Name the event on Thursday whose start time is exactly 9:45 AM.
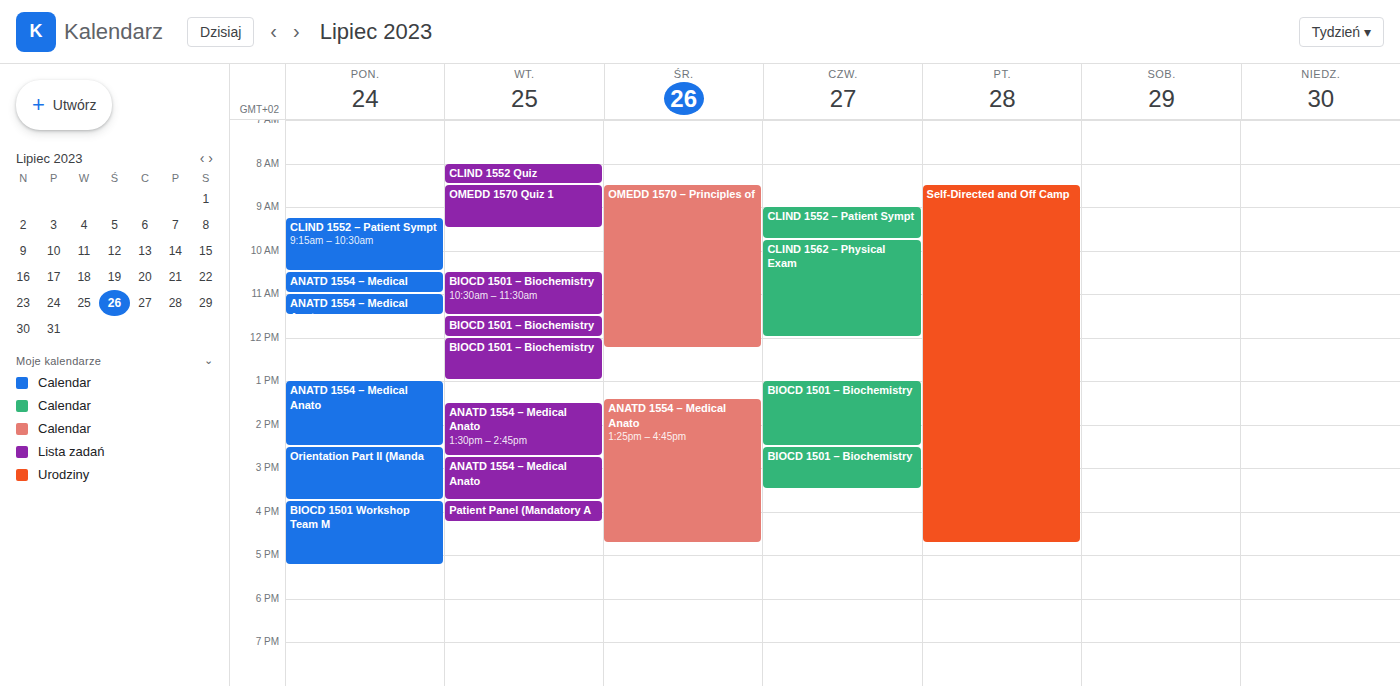
"CLIND 1562 – Physical Exam"